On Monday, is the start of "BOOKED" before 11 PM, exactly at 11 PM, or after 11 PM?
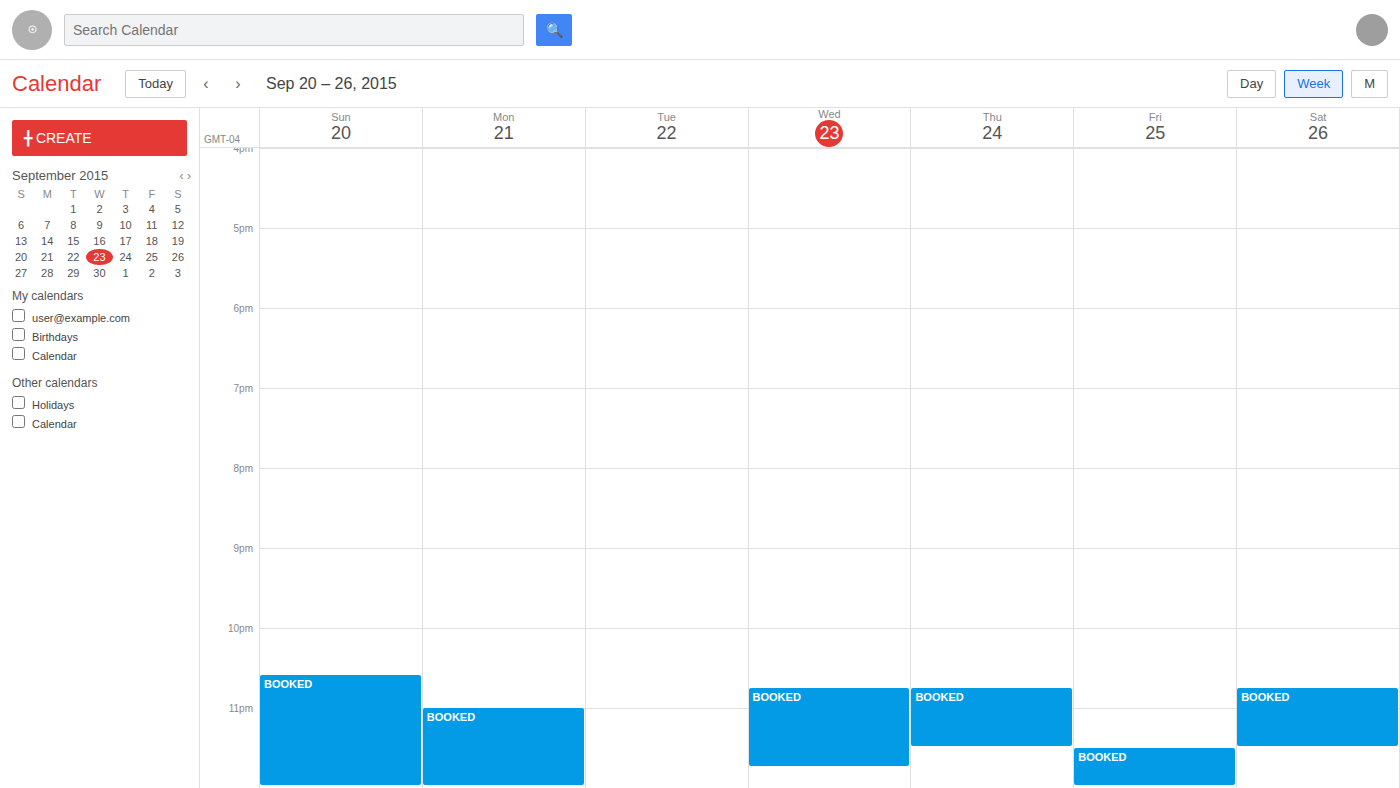
11:00 PM -- exactly at 11 PM, on the 11 PM line.